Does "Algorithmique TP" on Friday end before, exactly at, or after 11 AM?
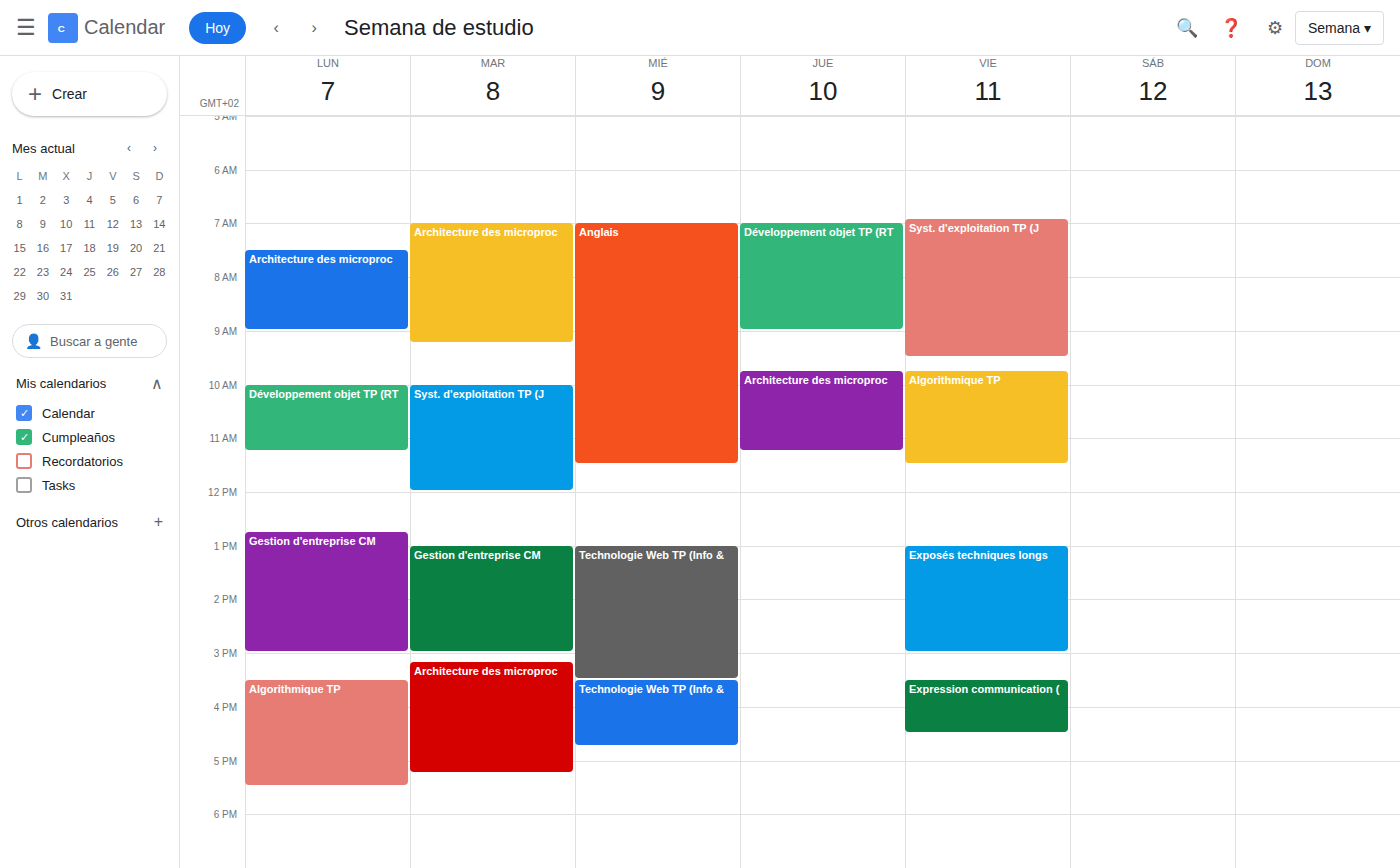
11:30 AM -- after 11 AM, 30 minutes below the 11 AM line.